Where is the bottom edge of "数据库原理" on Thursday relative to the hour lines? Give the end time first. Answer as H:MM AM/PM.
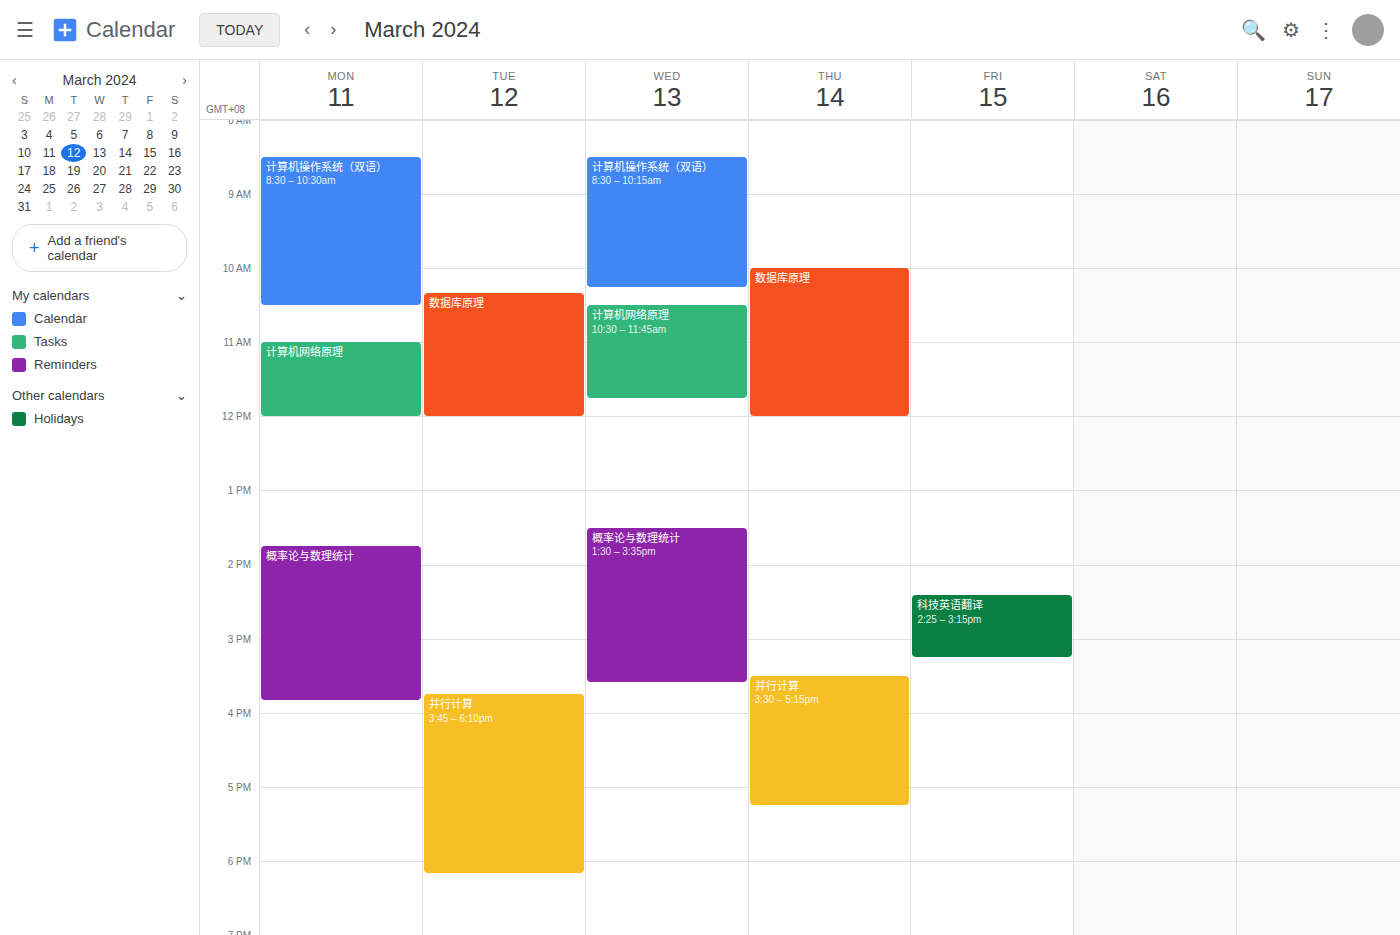
12:00 PM -- exactly on the 12 PM line.